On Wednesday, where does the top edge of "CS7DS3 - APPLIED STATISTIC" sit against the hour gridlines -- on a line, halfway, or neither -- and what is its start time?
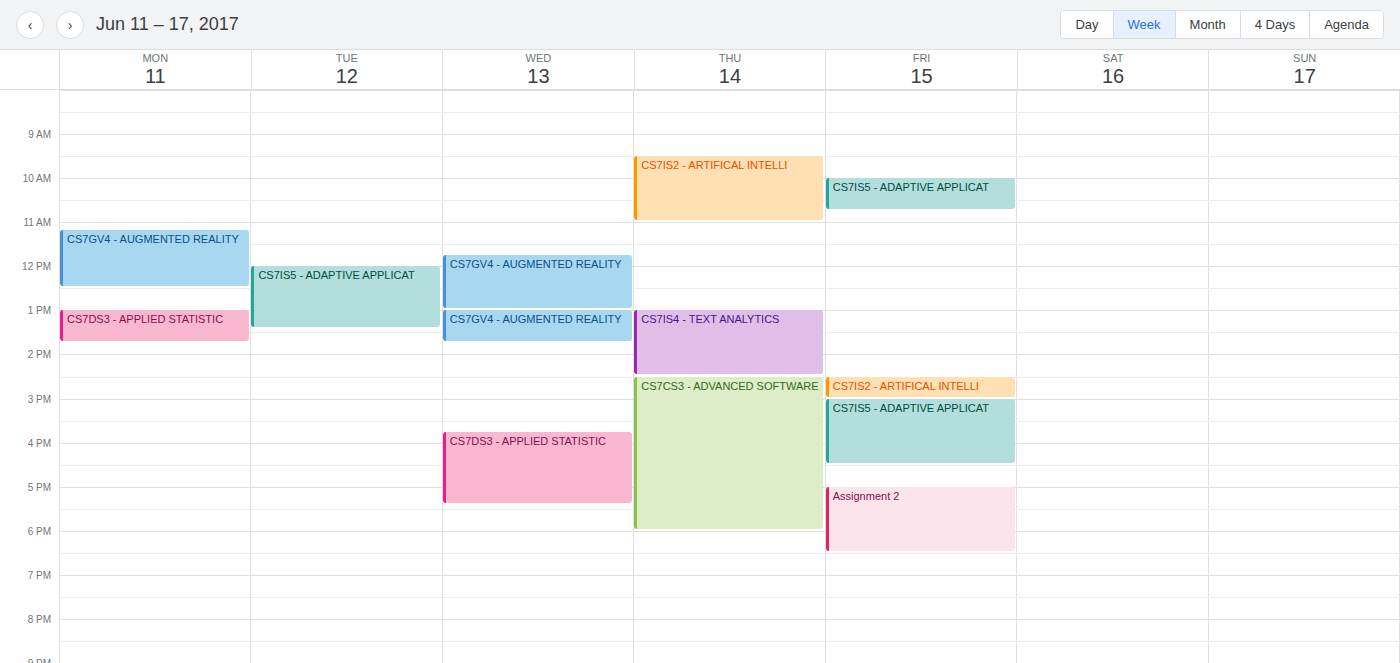
3:45 PM -- neither: three quarters of the way from the 3 PM line to the 4 PM line.